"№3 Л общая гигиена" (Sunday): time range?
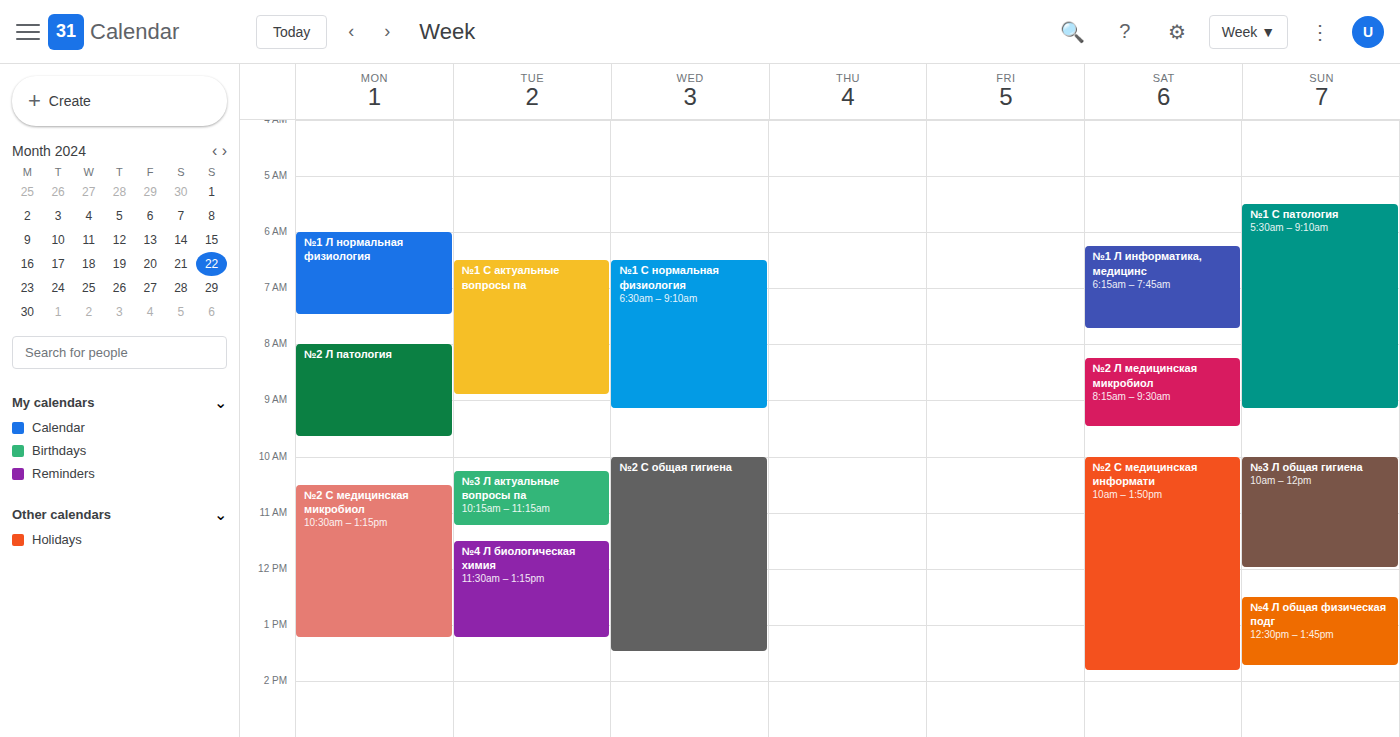
10:00 AM to 12:00 PM